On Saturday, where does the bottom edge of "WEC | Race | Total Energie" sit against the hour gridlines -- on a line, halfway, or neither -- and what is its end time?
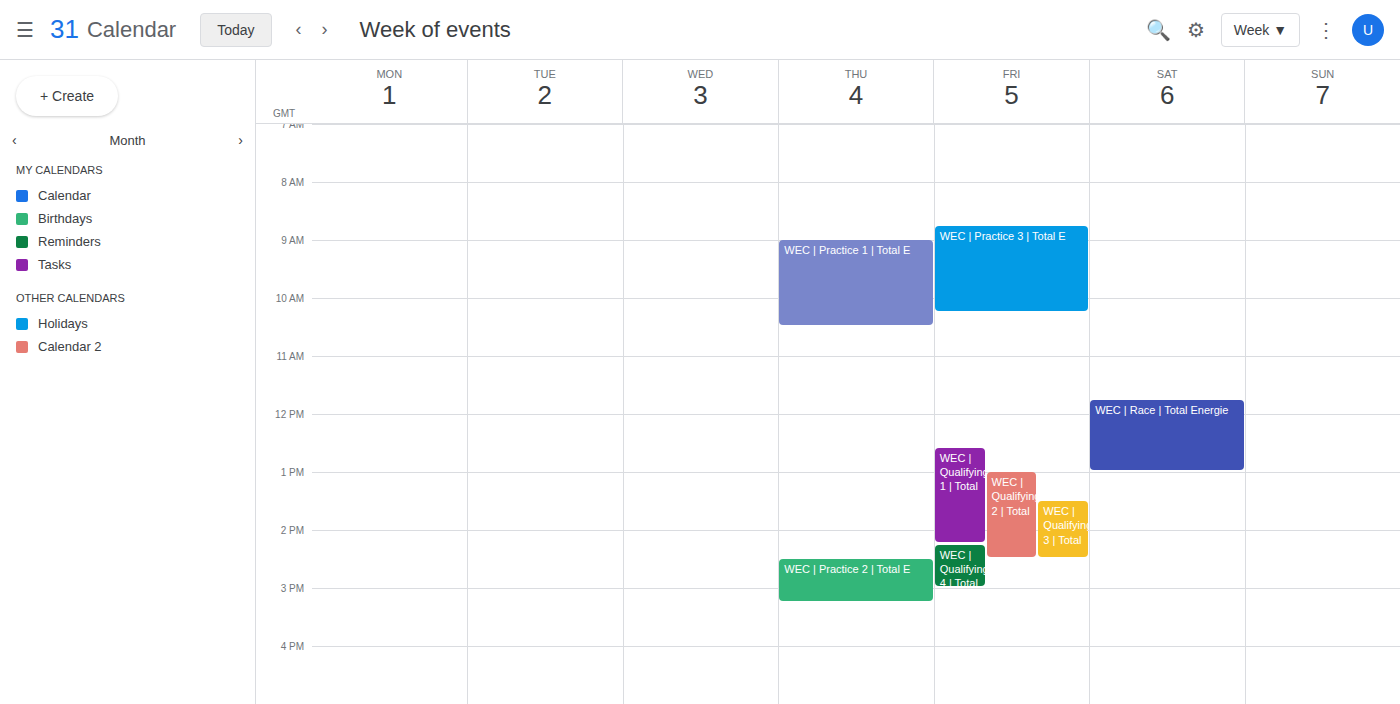
13:00 -- exactly on the 13:00 line.